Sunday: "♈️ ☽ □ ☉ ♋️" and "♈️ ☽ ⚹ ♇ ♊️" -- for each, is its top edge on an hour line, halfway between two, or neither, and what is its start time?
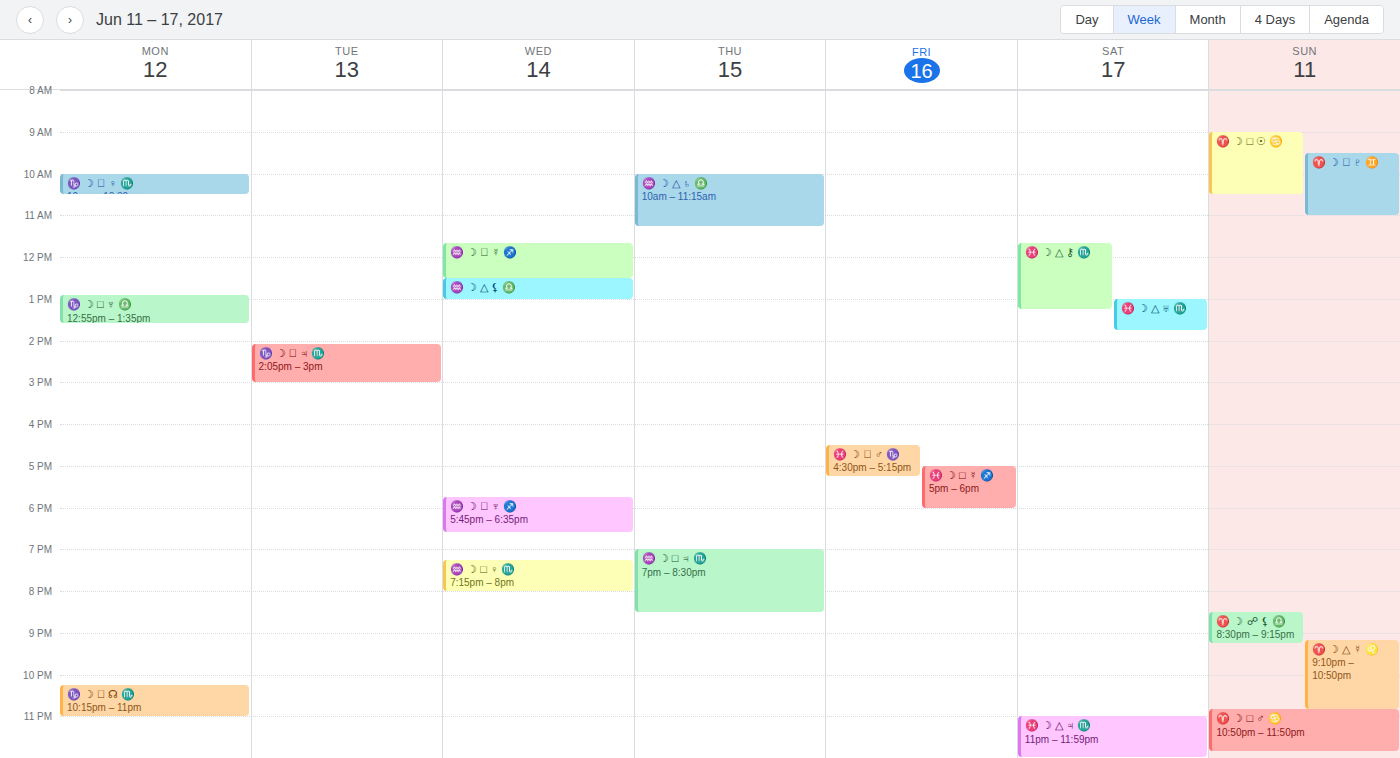
"♈️ ☽ □ ☉ ♋️": 9:00 AM, exactly on the 9 AM line. "♈️ ☽ ⚹ ♇ ♊️": 9:30 AM, halfway between the 9 AM and 10 AM lines.